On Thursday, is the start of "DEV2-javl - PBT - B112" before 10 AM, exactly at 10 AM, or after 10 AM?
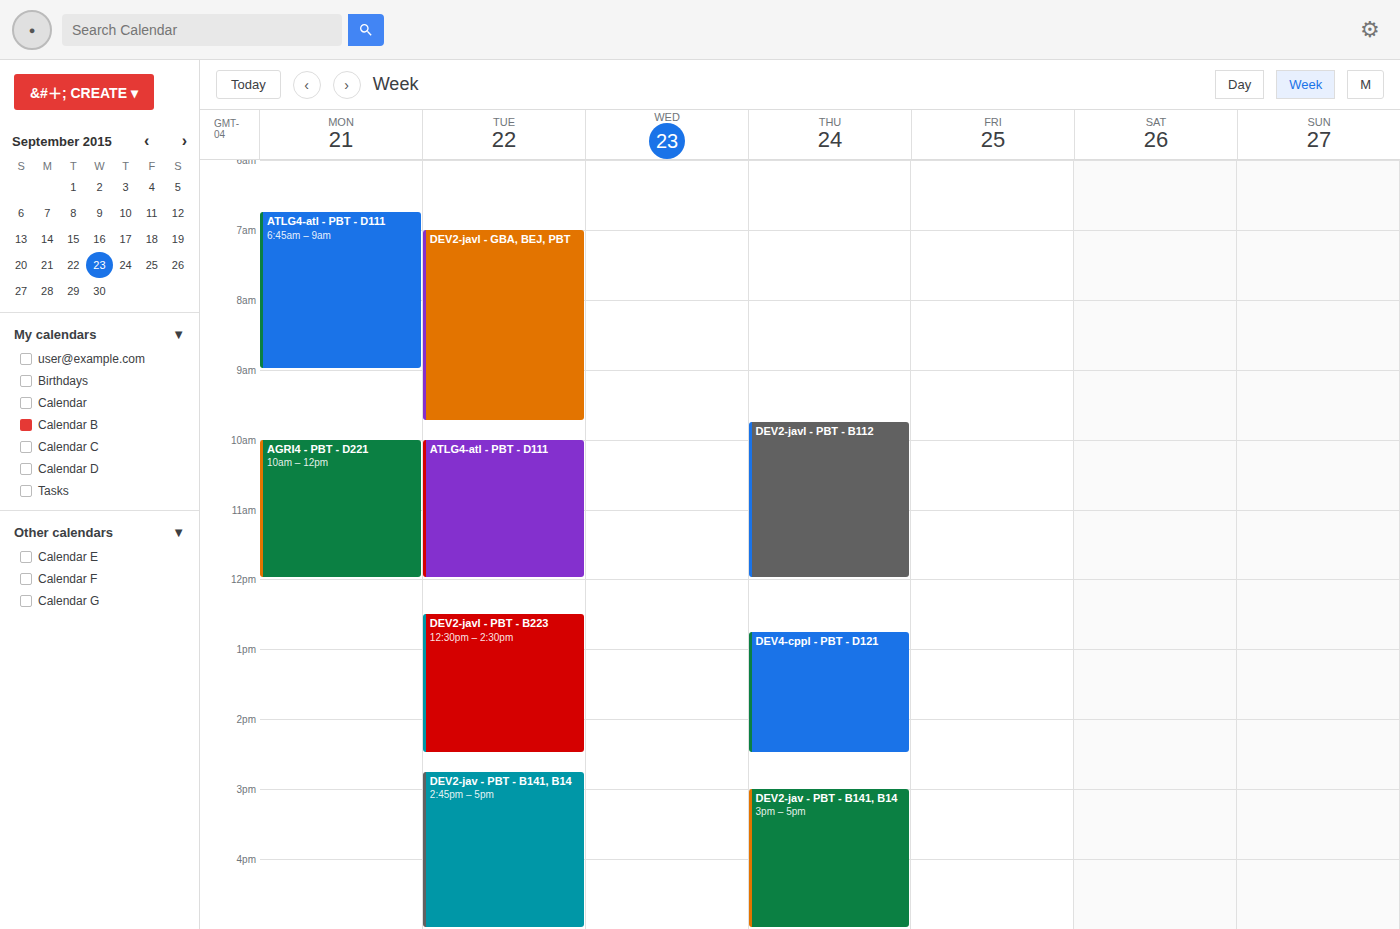
9:45 AM -- before 10 AM, 15 minutes above the 10 AM line.